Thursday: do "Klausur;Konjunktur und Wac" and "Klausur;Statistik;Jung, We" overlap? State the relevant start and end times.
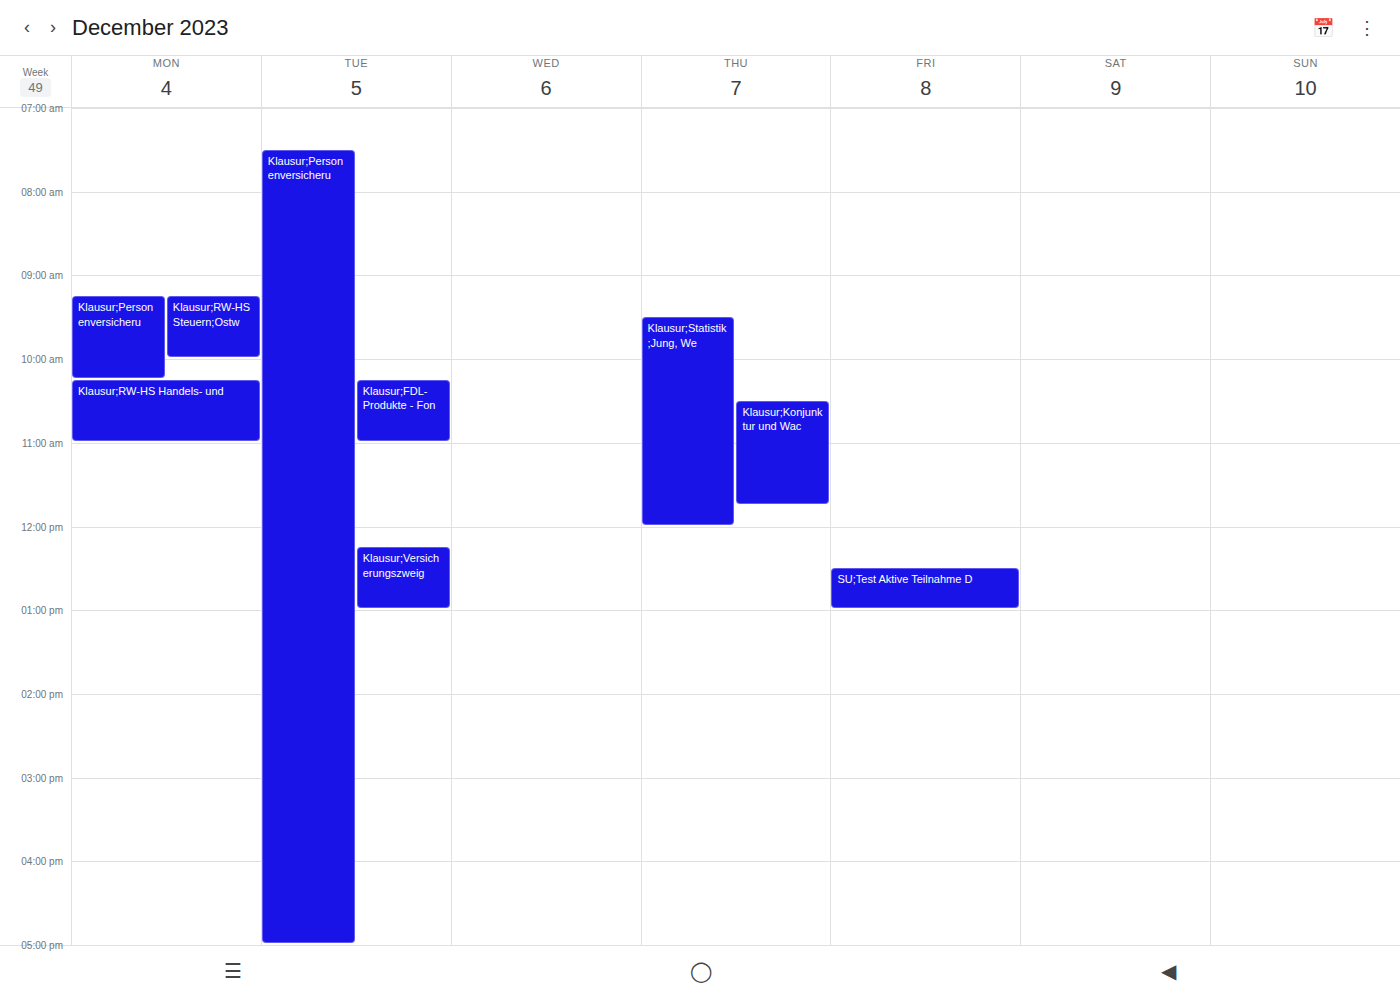
"Klausur;Konjunktur und Wac" runs 10:30 AM to 11:45 AM, inside "Klausur;Statistik;Jung, We" -- they overlap.